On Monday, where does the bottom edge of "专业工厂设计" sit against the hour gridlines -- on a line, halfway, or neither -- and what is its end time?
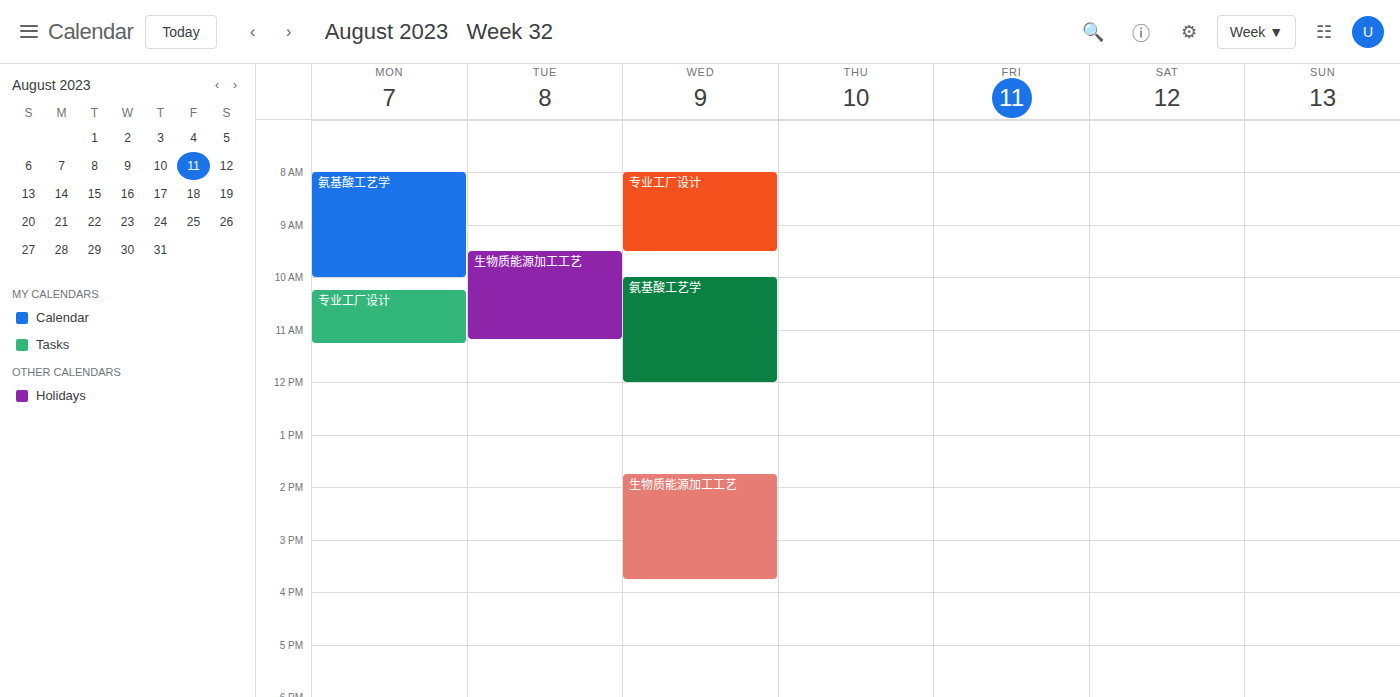
11:15 -- neither: a quarter of the way from the 11:00 line to the 12:00 line.